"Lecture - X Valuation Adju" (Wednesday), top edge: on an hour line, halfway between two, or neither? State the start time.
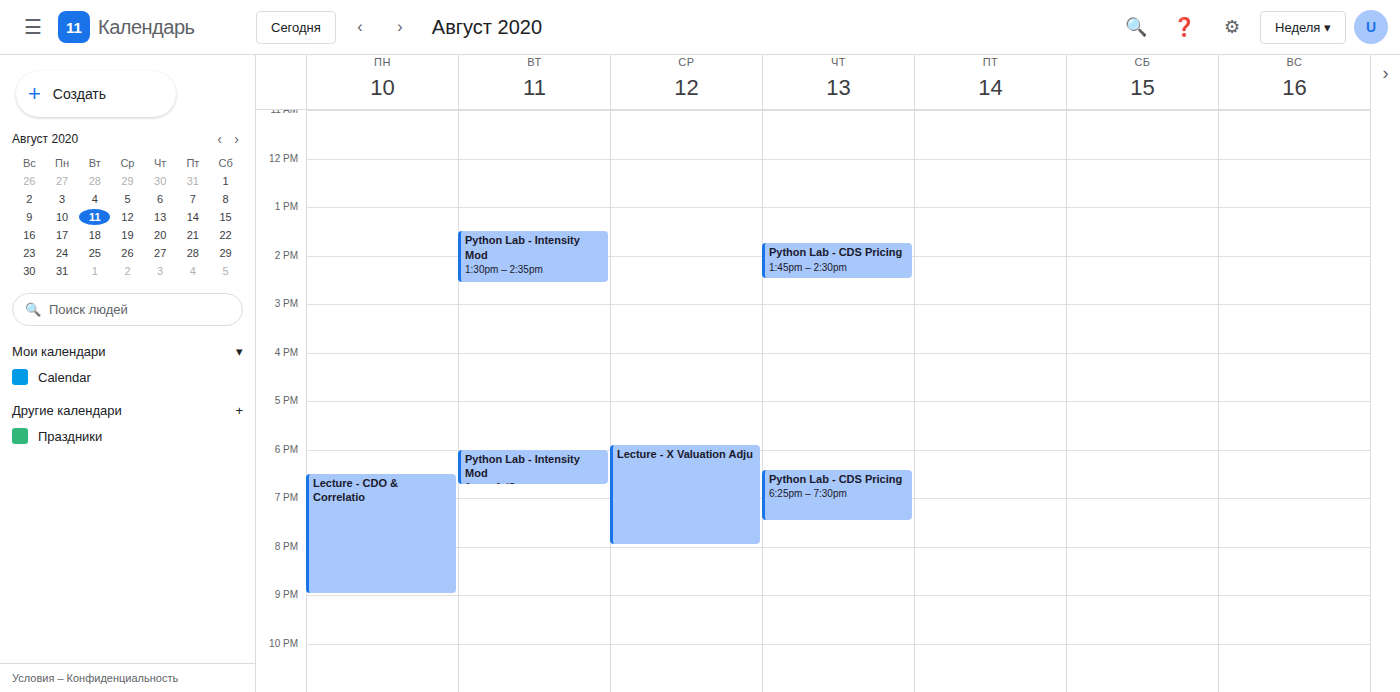
5:55 PM -- neither: 55 minutes below the 5 PM line and 5 minutes above the 6 PM line.